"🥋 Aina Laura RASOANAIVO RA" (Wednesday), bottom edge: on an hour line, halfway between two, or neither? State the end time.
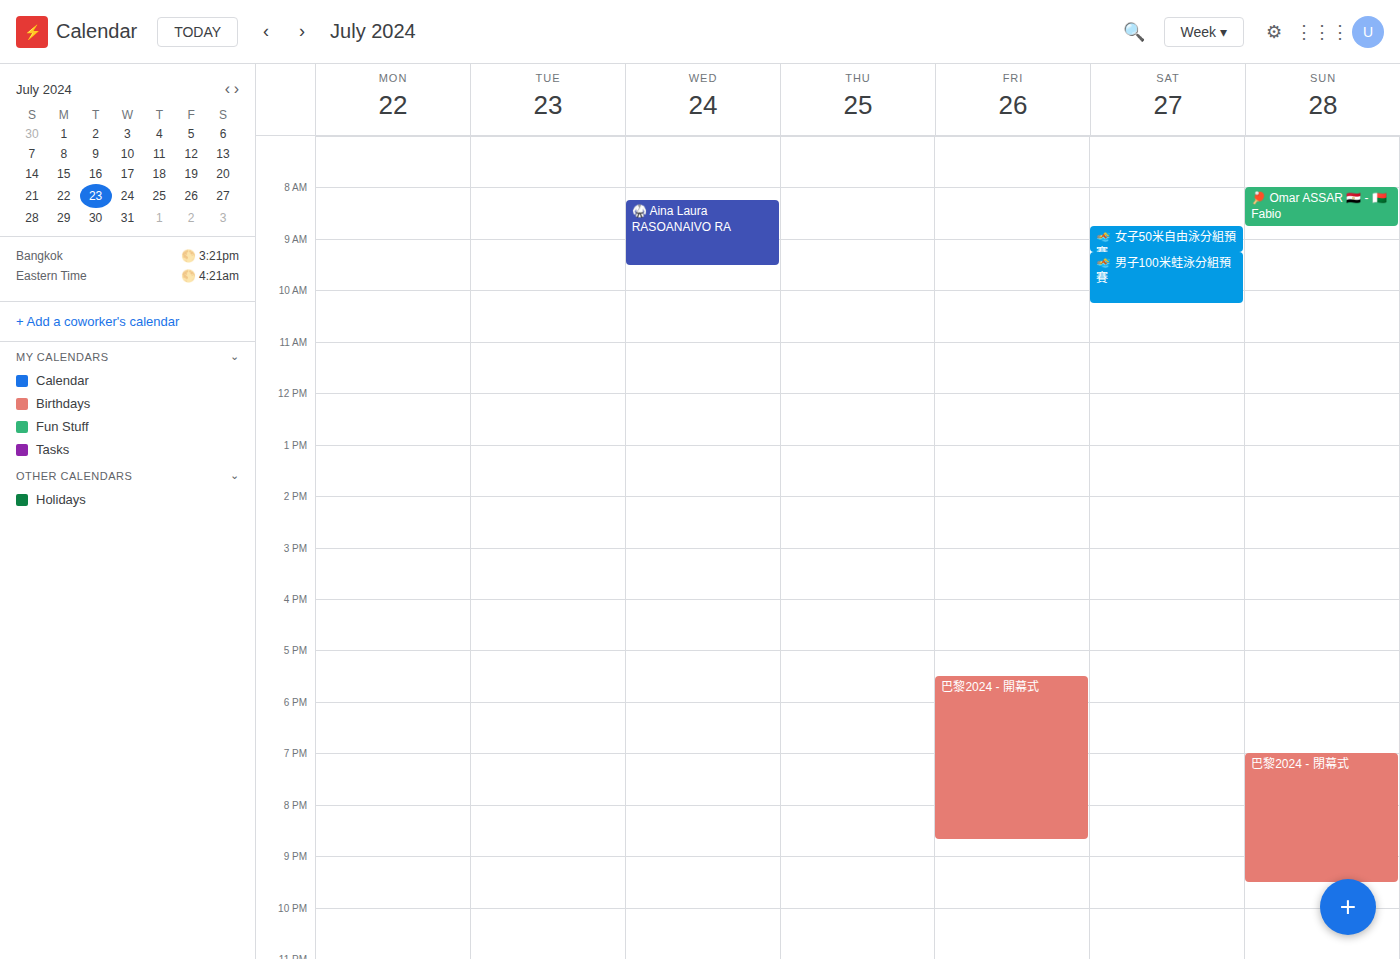
9:30 AM -- halfway between the 9 AM and 10 AM lines.